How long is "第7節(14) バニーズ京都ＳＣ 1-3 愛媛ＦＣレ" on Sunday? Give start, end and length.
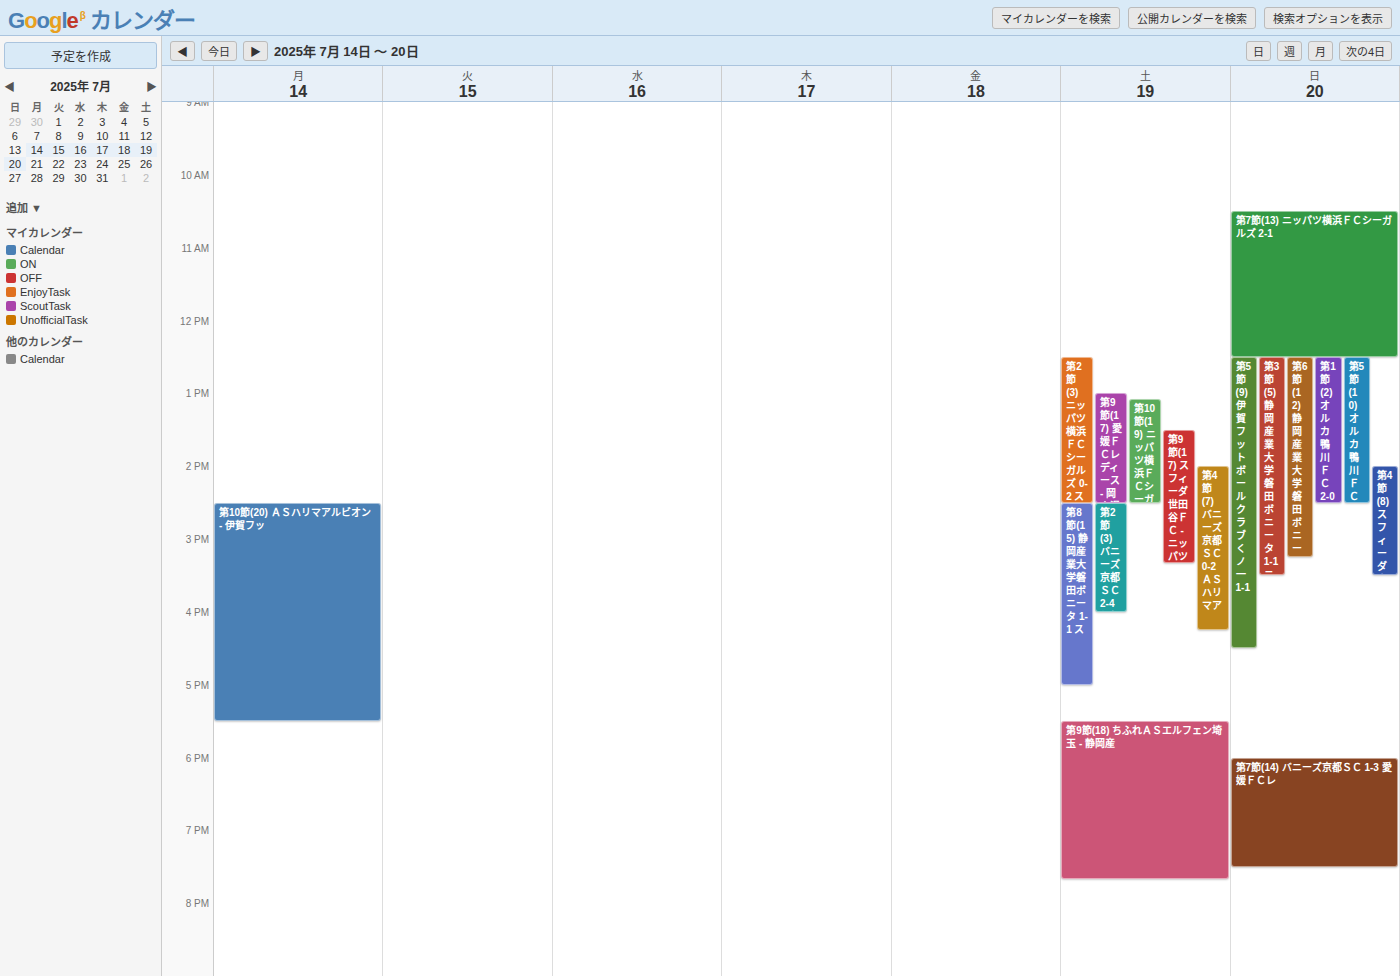
6:00 PM to 7:30 PM, 1 hour 30 minutes